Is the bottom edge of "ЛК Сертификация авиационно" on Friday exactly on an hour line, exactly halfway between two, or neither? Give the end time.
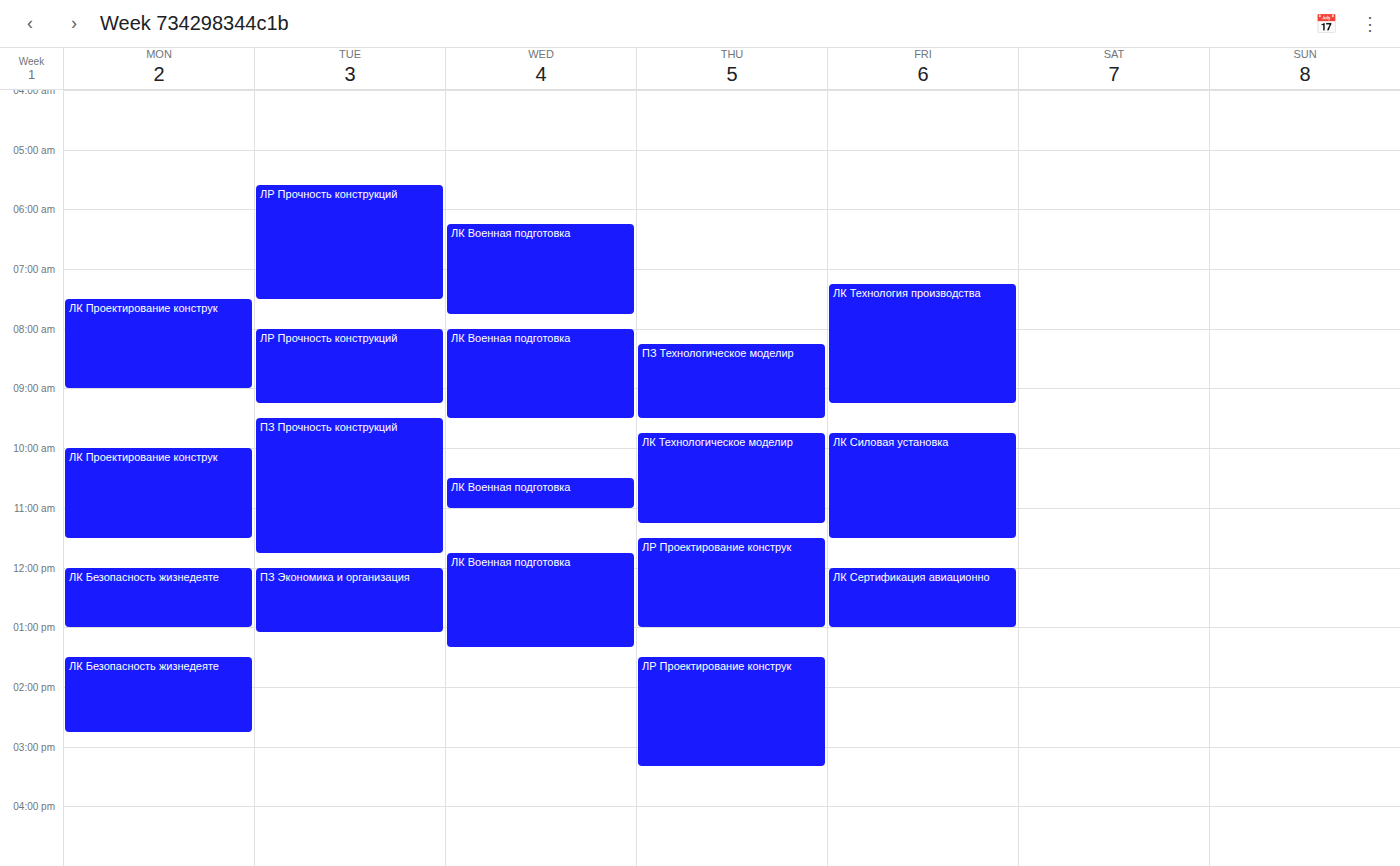
1:00 PM -- exactly on the 1 PM line.